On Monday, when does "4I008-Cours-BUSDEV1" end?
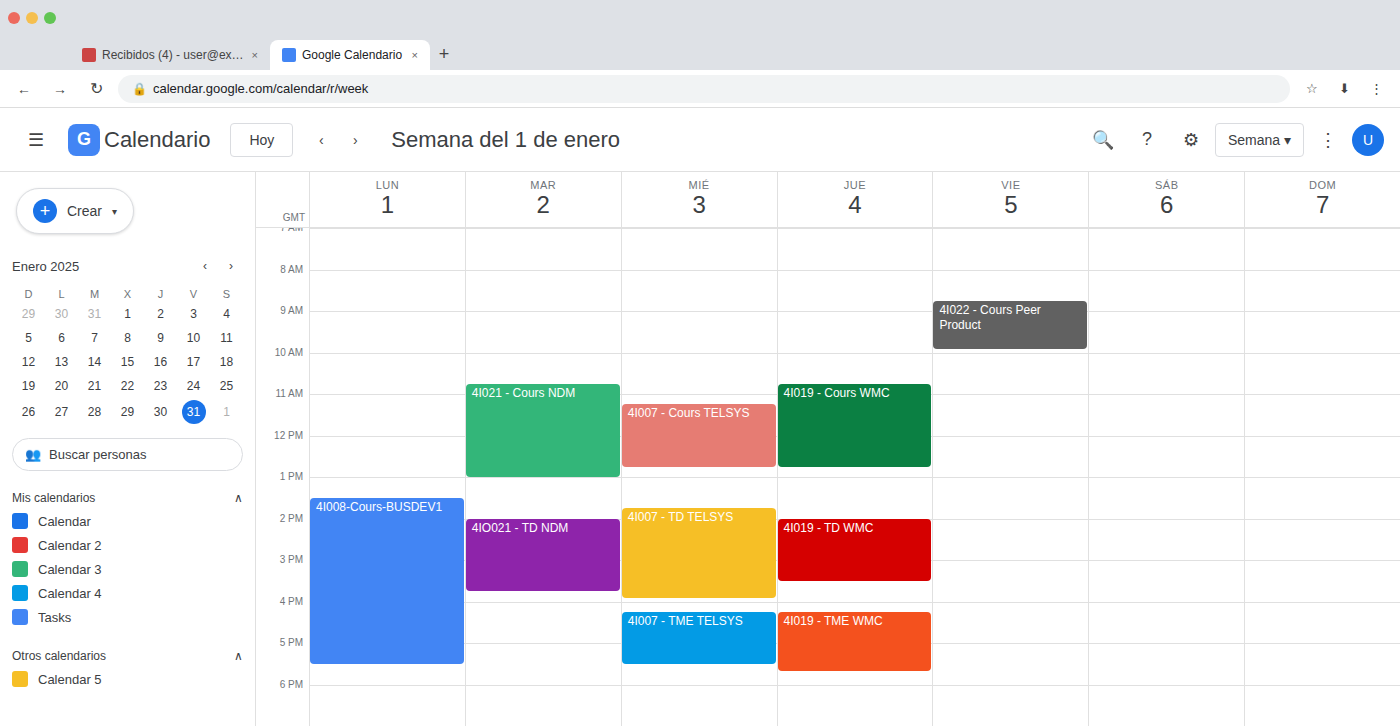
5:30 PM